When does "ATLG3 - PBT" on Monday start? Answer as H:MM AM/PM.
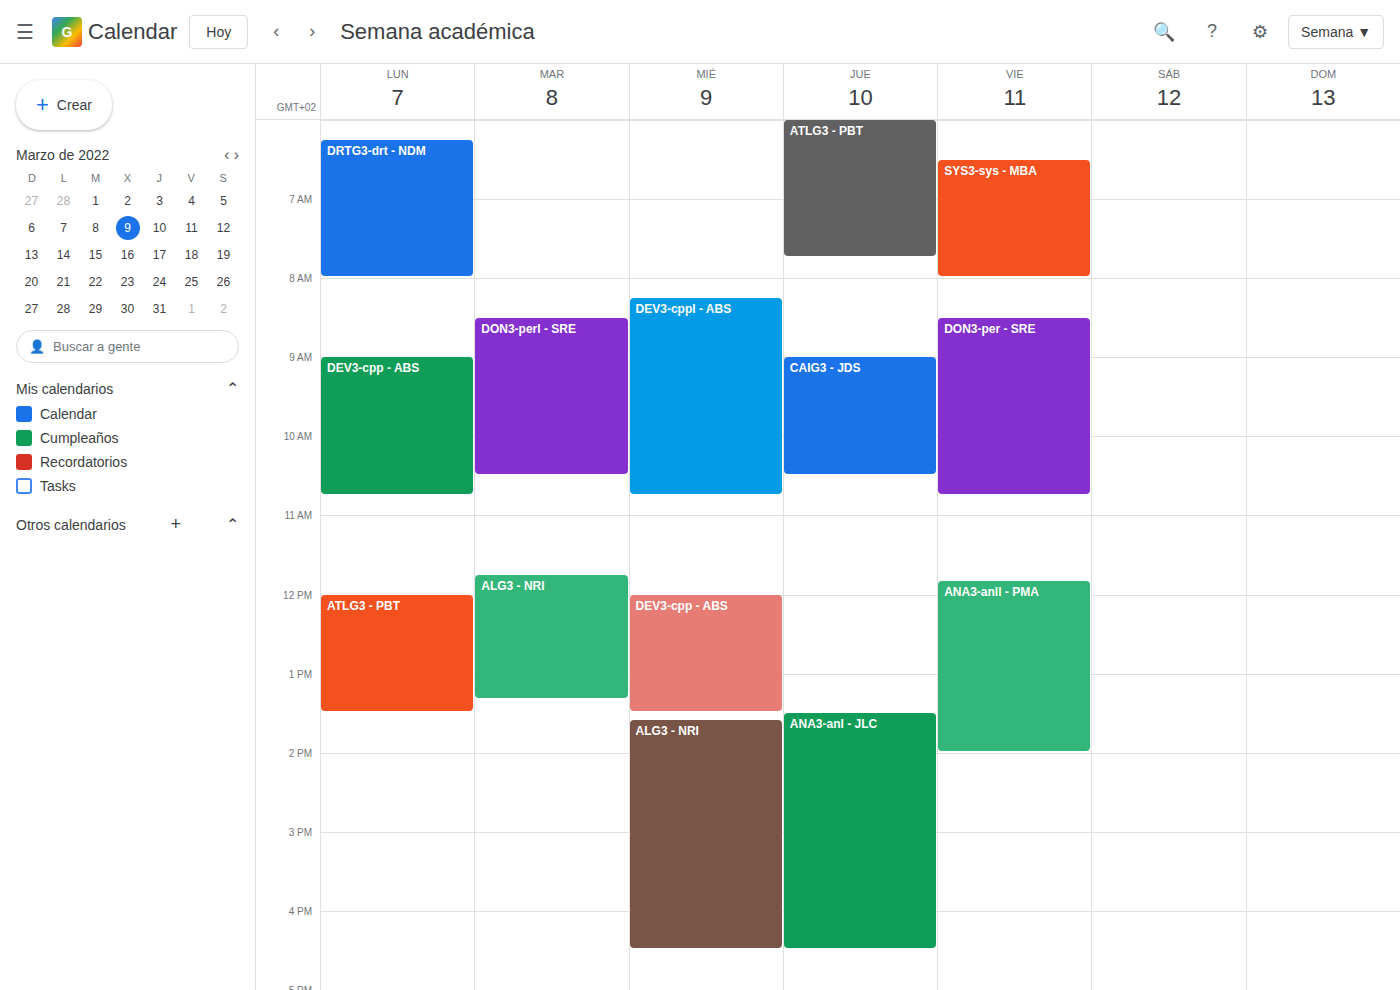
12:00 PM